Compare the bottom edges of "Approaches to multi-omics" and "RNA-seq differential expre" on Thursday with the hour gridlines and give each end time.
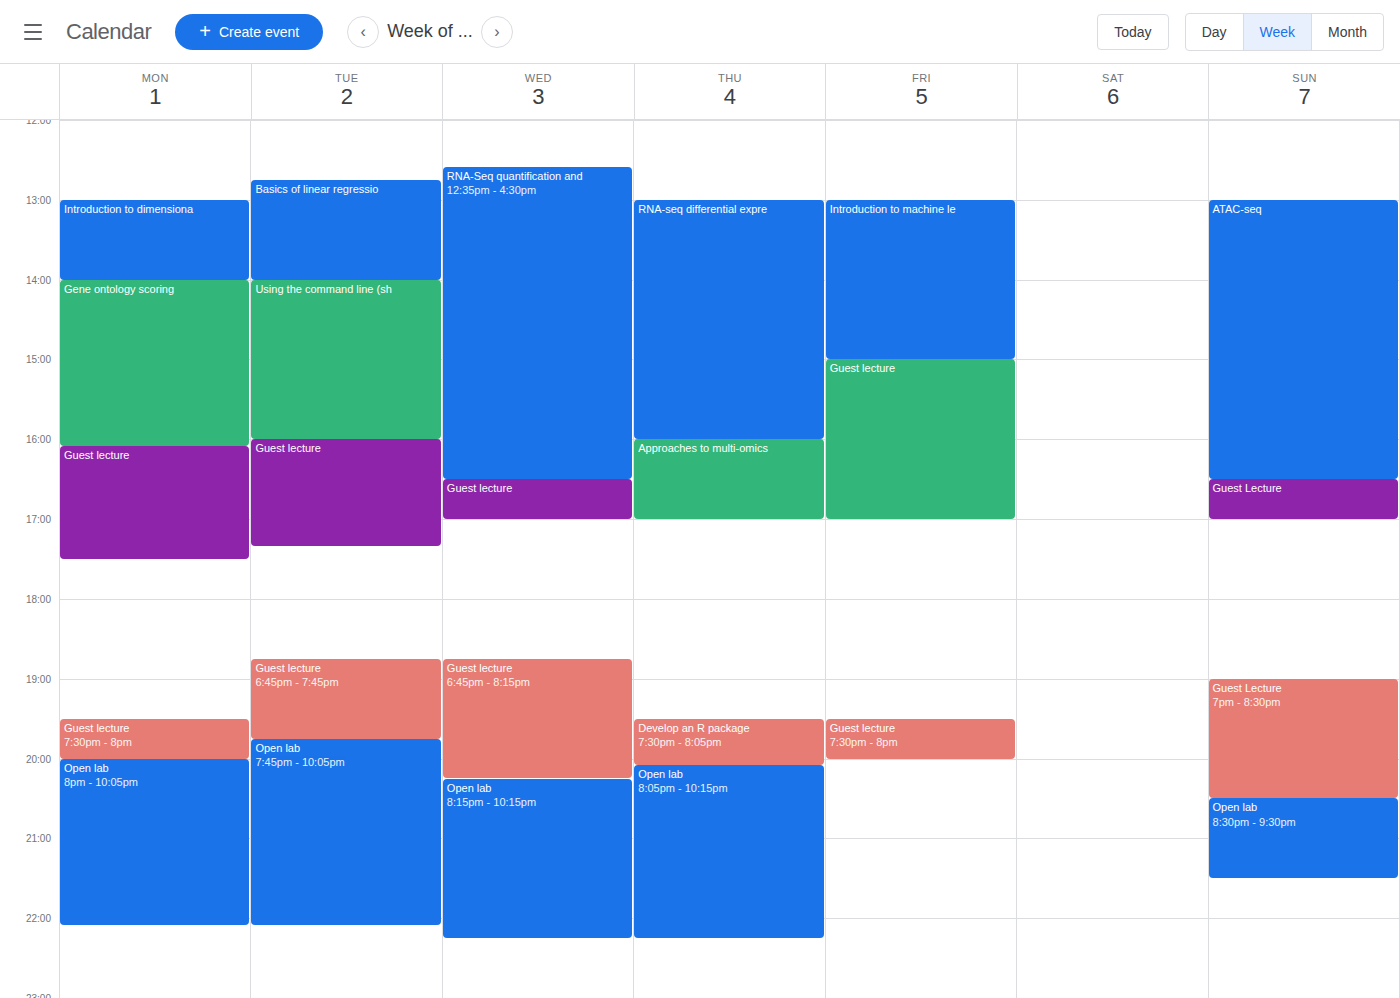
"Approaches to multi-omics": 17:00, exactly on the 17:00 line. "RNA-seq differential expre": 16:00, exactly on the 16:00 line.